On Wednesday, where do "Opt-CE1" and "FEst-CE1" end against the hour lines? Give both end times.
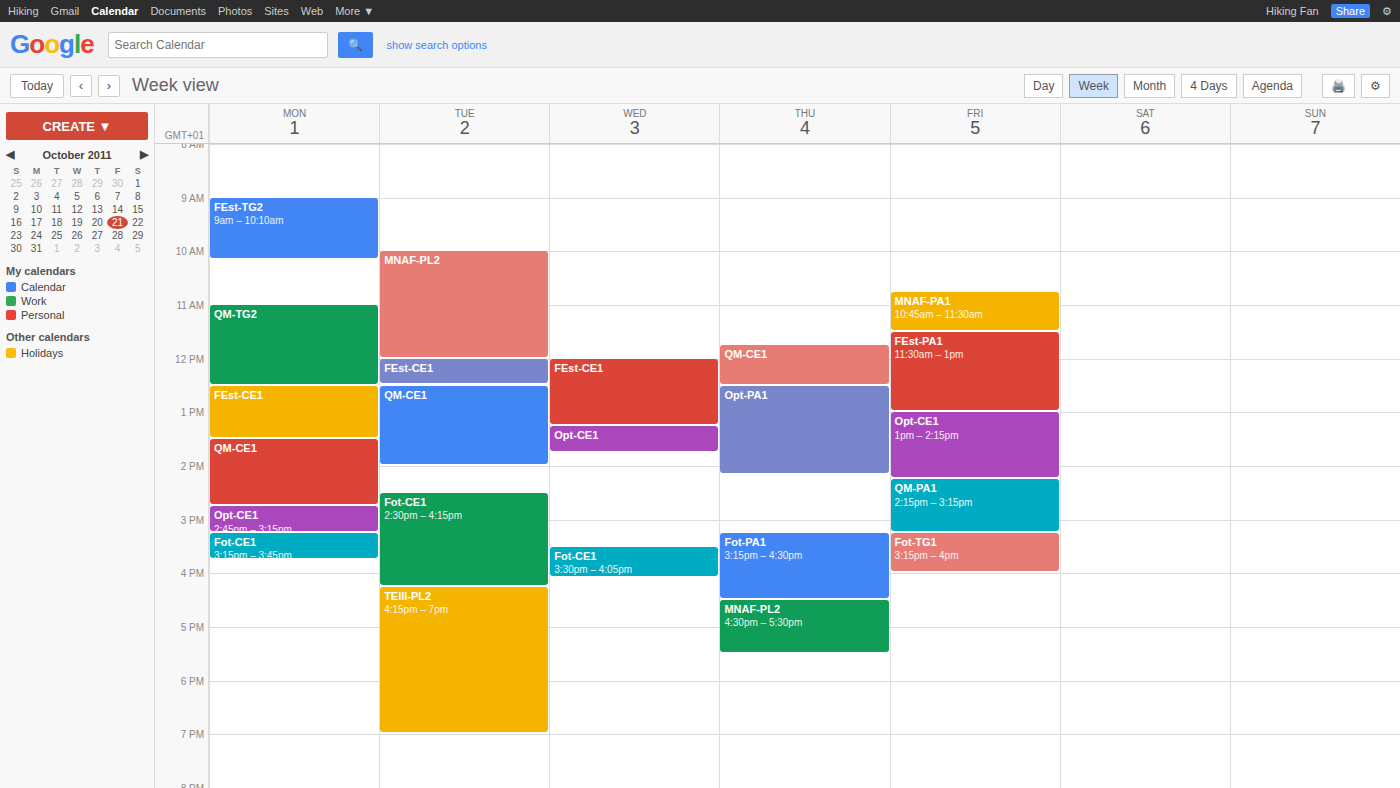
"Opt-CE1": 1:45 PM, neither: three quarters of the way from the 1 PM line to the 2 PM line. "FEst-CE1": 1:15 PM, neither: a quarter of the way from the 1 PM line to the 2 PM line.